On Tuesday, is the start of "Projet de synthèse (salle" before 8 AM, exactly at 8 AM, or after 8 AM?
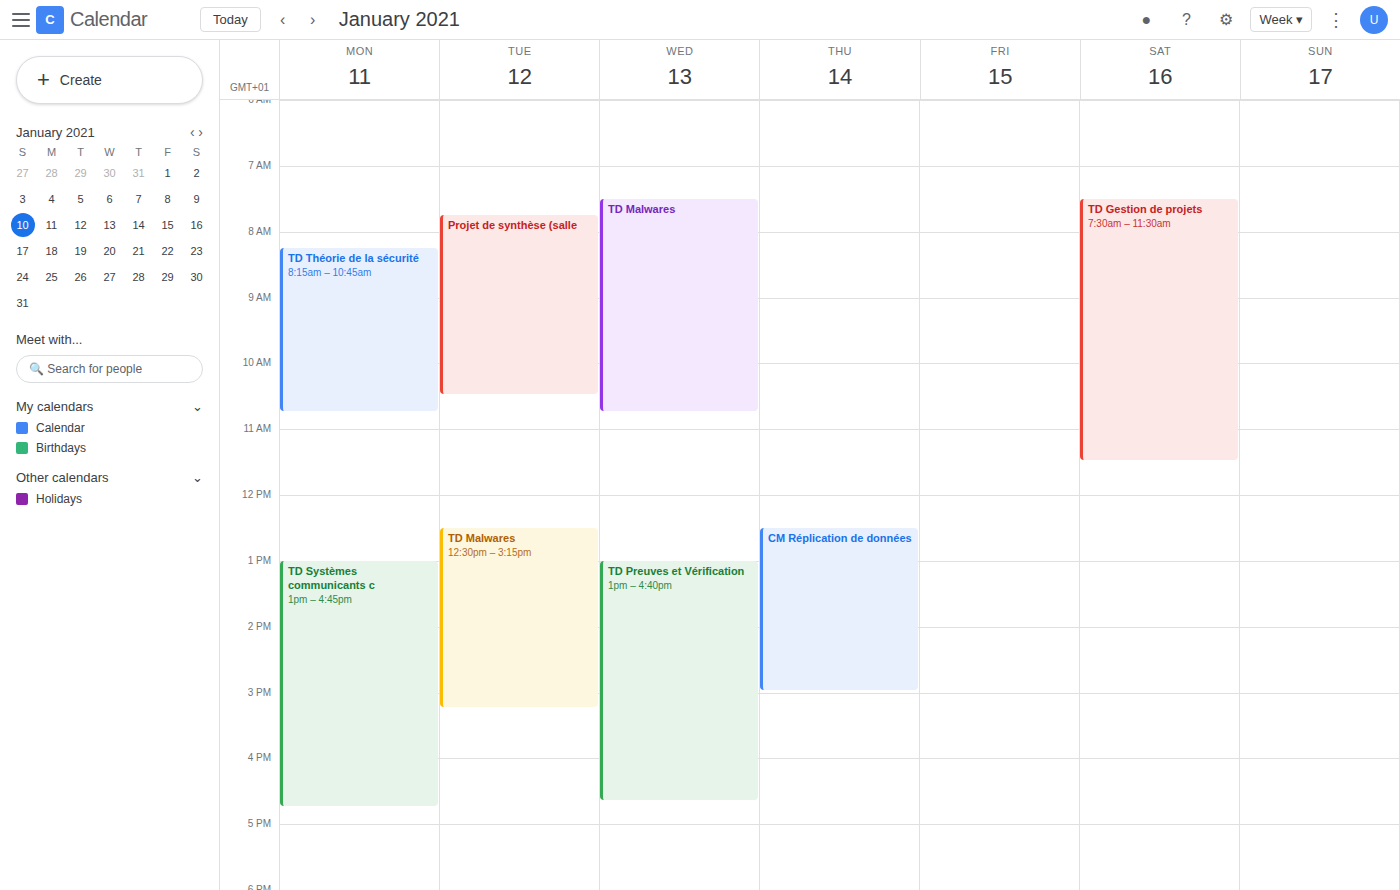
7:45 AM -- before 8 AM, 15 minutes above the 8 AM line.